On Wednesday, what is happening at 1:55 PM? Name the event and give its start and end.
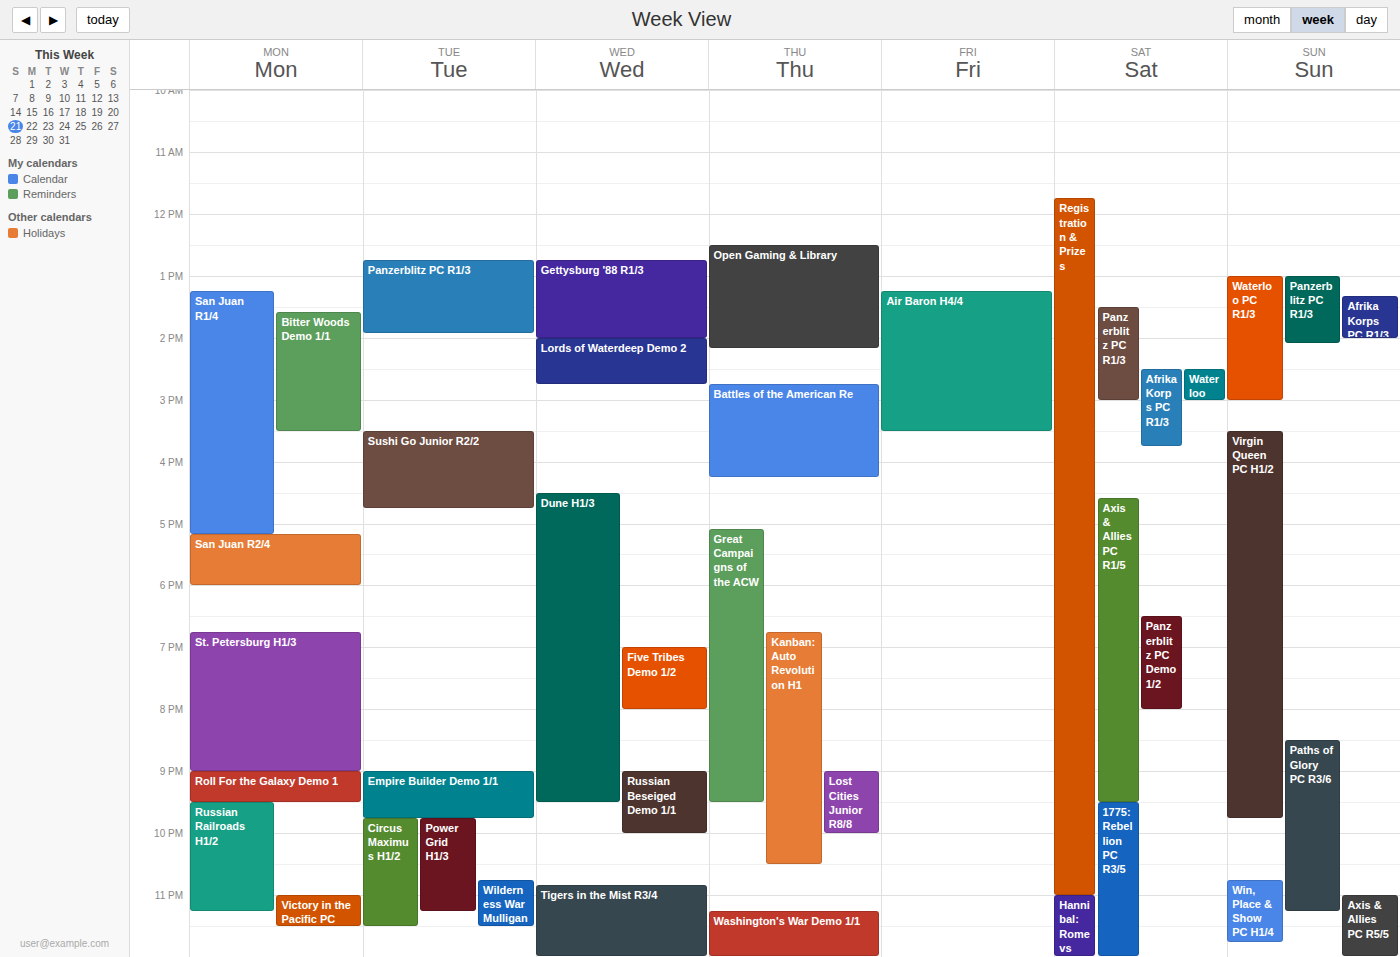
"Gettysburg '88 R1/3", 12:45 PM to 2:00 PM